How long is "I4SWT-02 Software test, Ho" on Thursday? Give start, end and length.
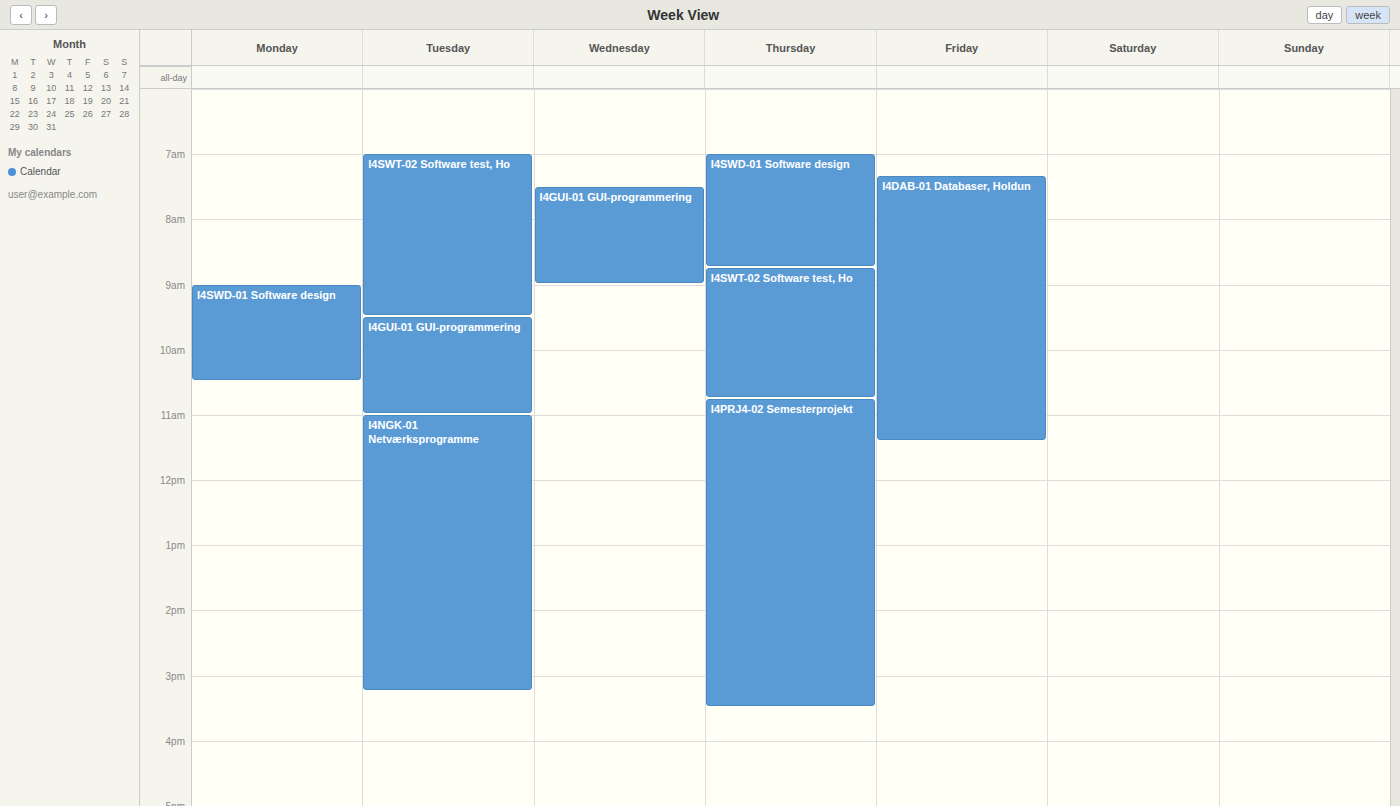
08:45 to 10:45, 2 hours